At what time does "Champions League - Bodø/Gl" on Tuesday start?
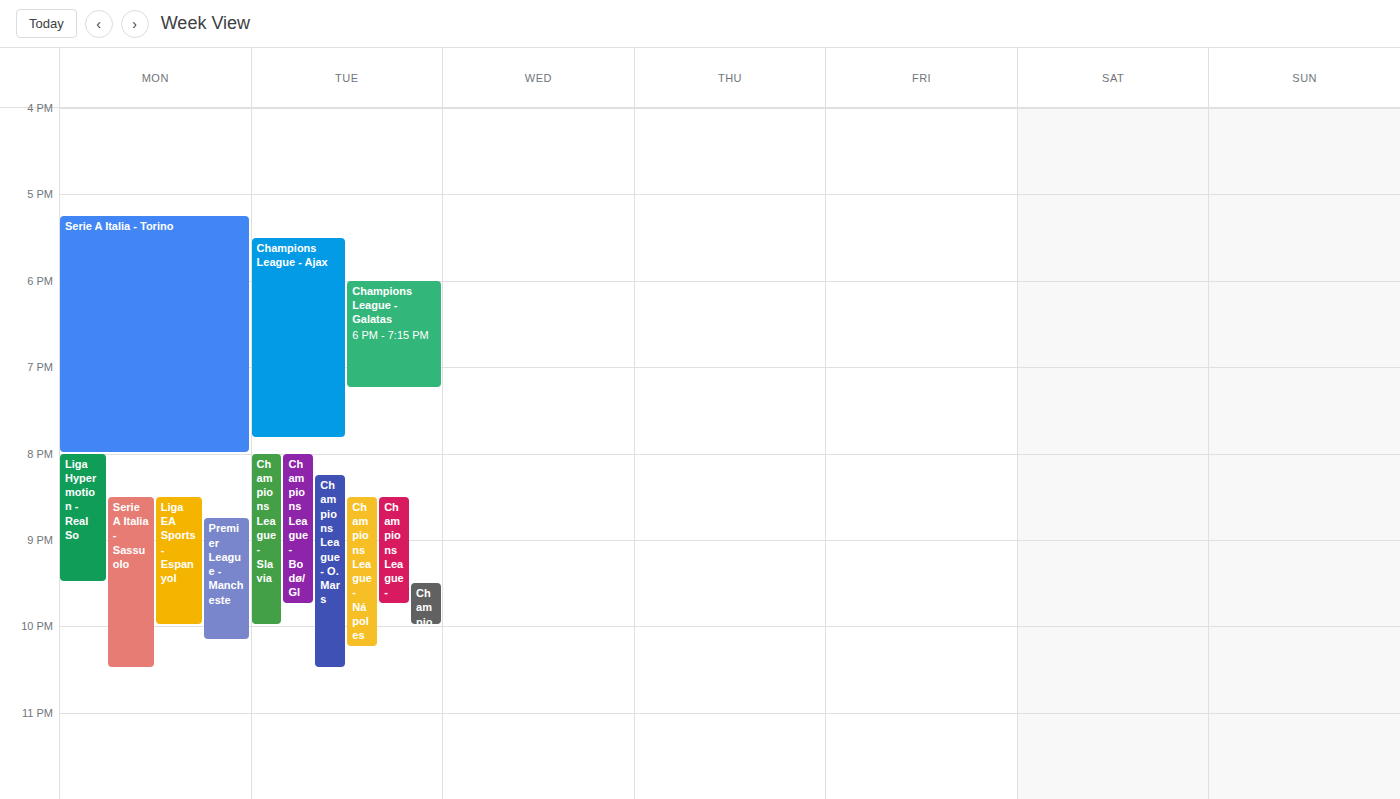
8:00 PM